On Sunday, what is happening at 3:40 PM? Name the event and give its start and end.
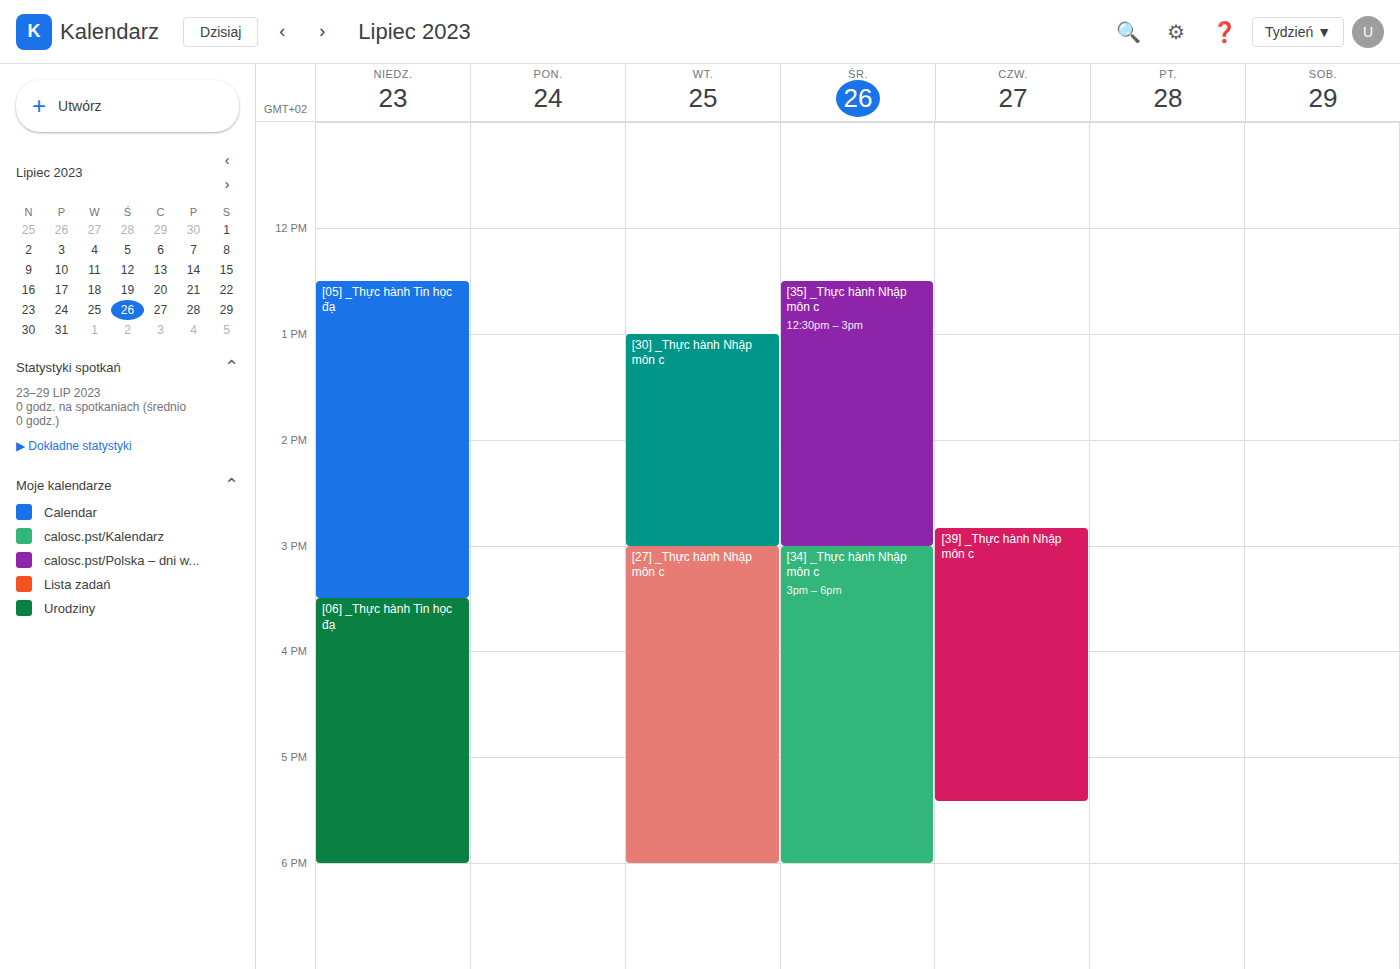
"[06] _Thực hành Tin học đạ", 3:30 PM to 6:00 PM